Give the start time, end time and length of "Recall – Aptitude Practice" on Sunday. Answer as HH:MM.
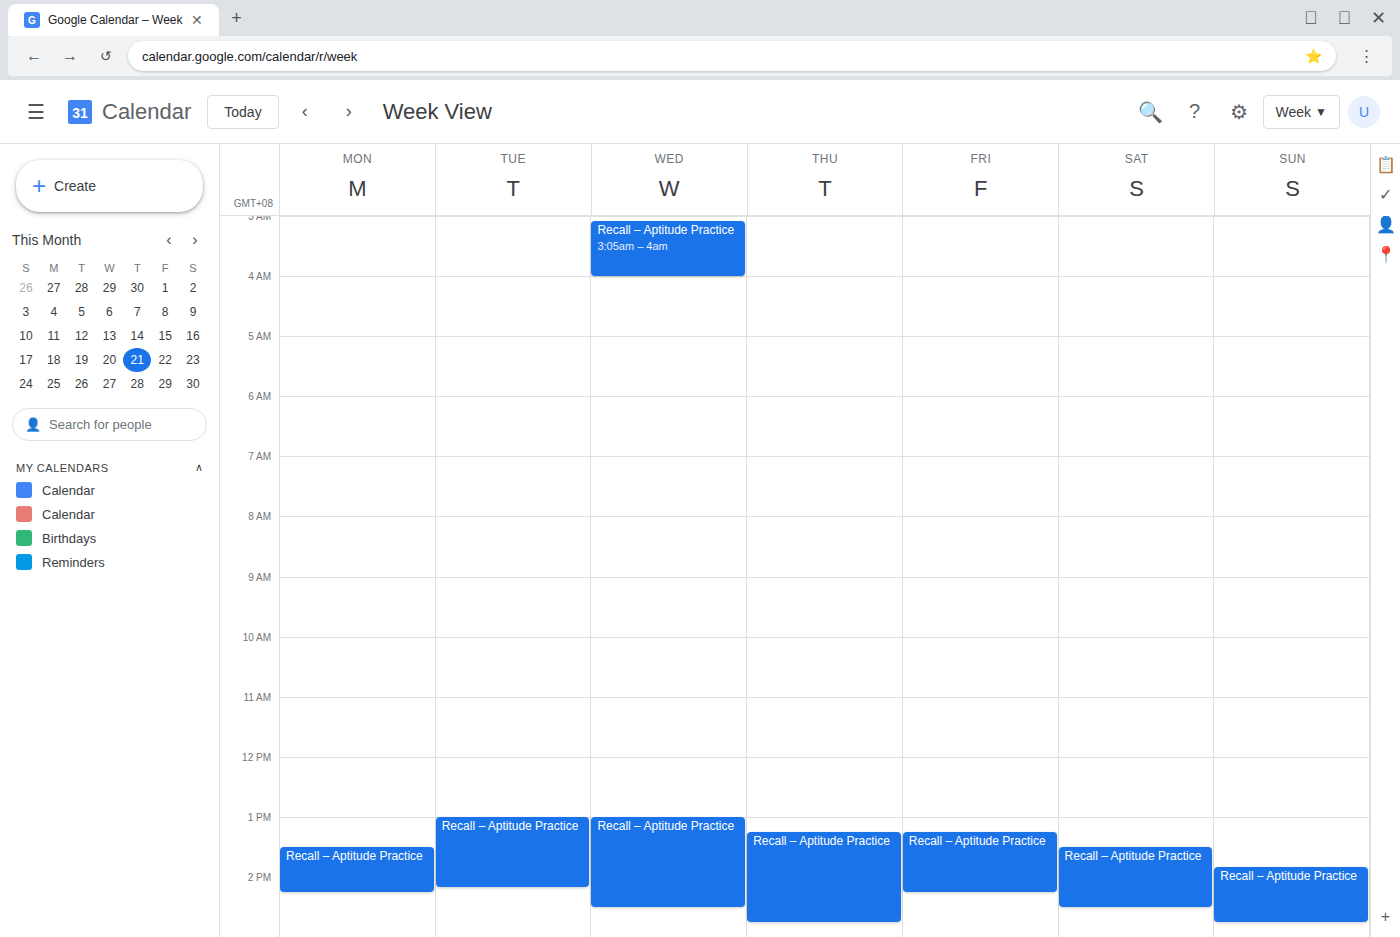
13:50 to 14:45, 55 minutes